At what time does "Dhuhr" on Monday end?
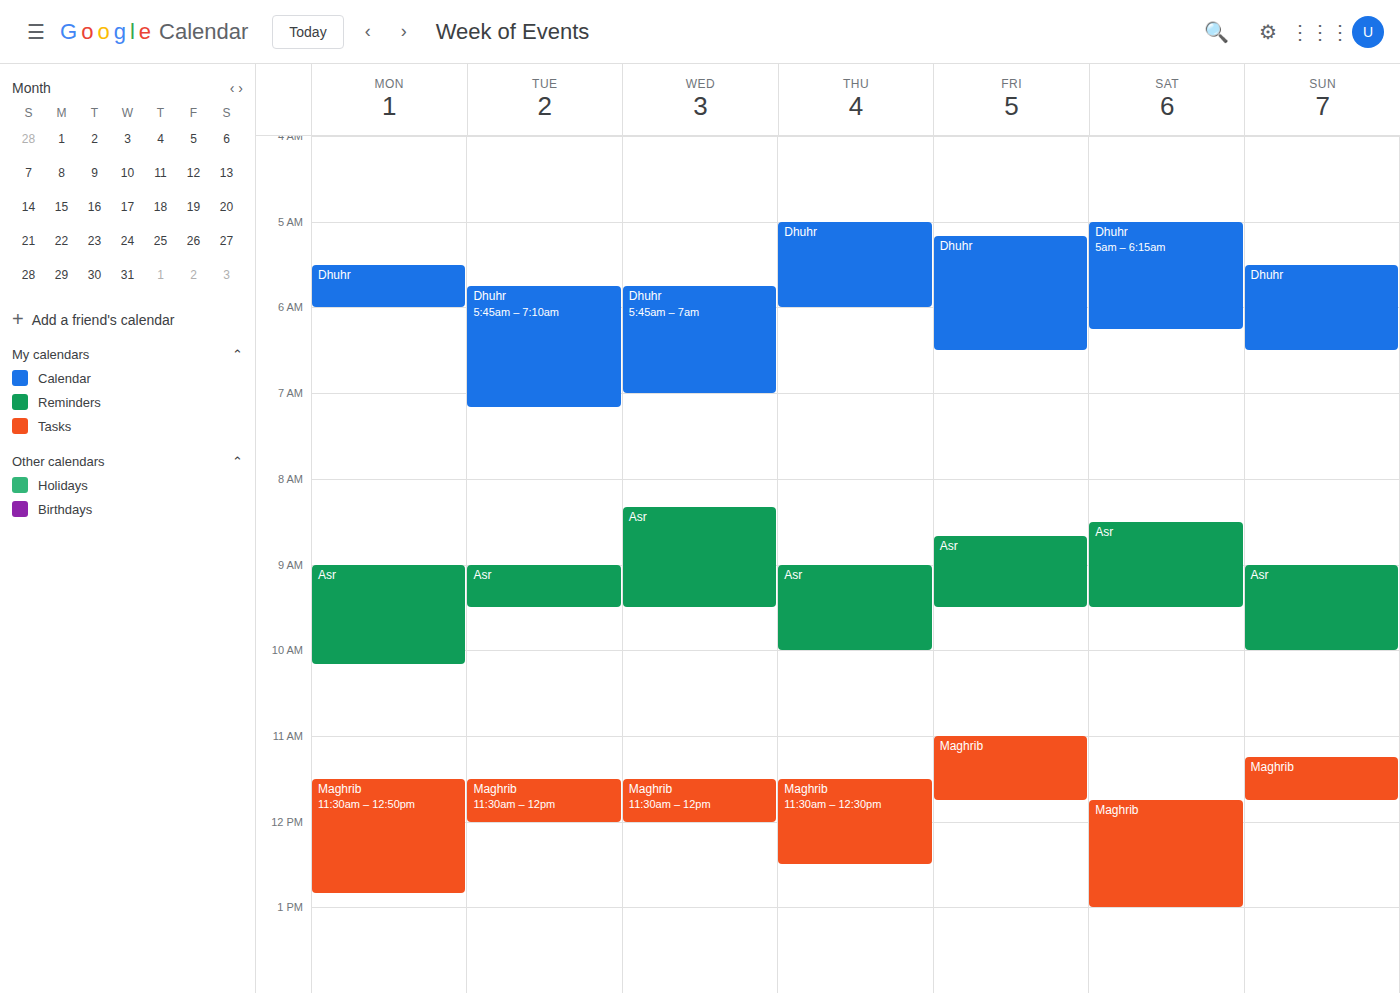
6:00 AM